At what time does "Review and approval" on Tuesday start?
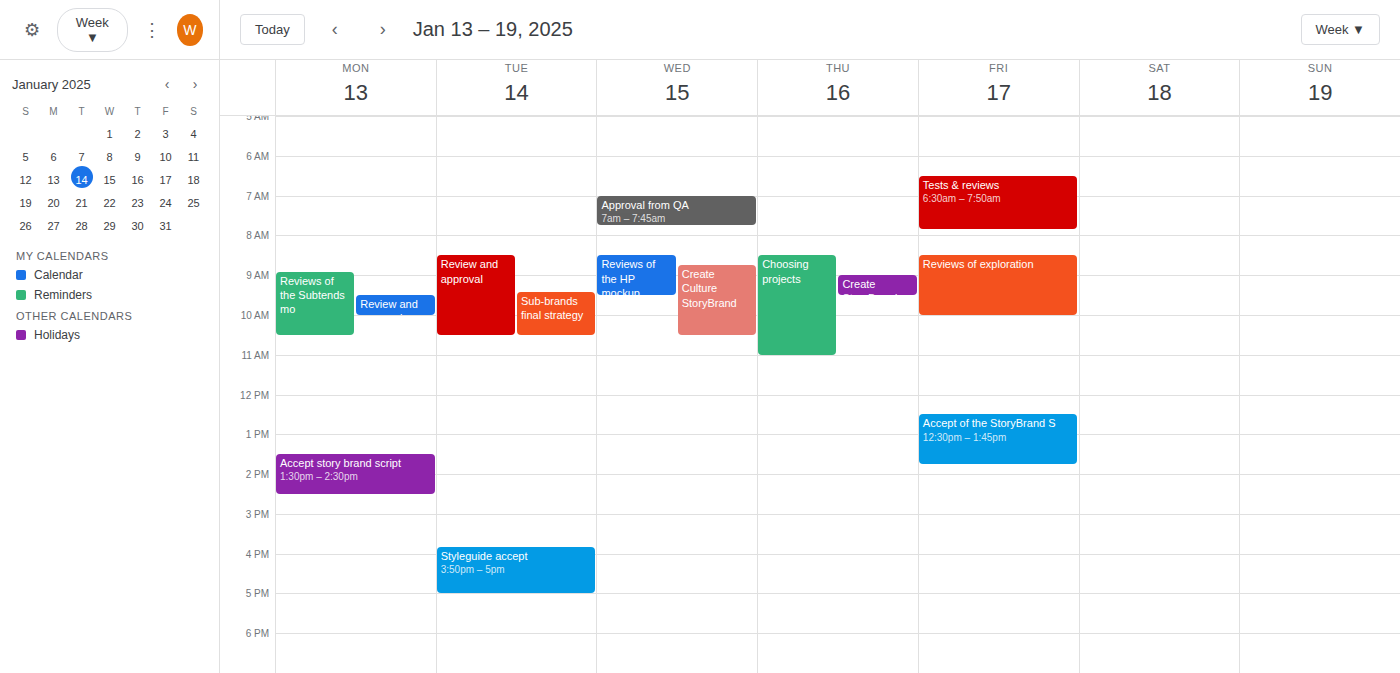
8:30 AM